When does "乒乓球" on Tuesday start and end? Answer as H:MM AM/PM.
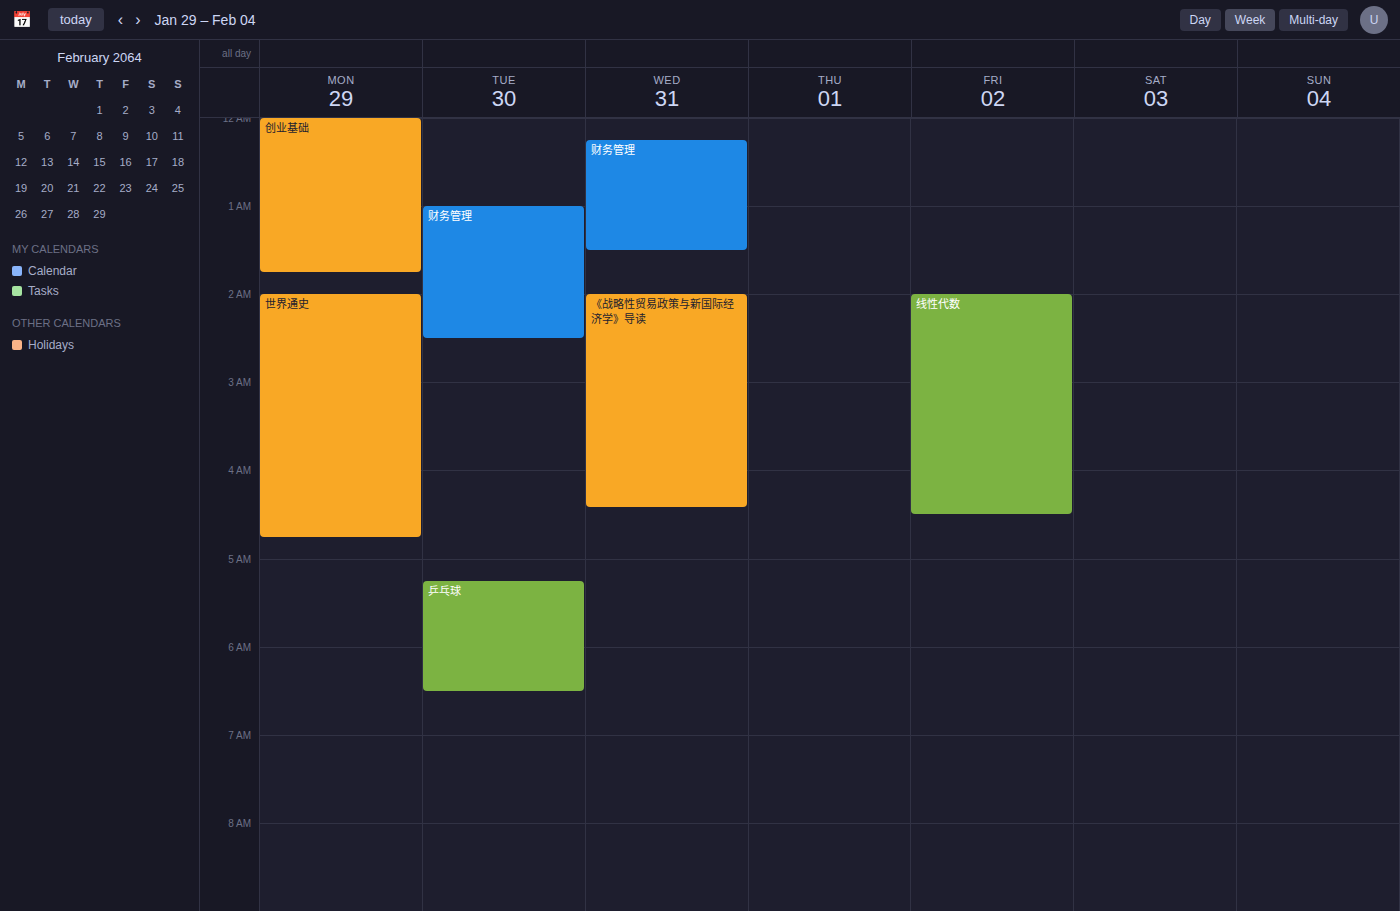
5:15 AM to 6:30 AM